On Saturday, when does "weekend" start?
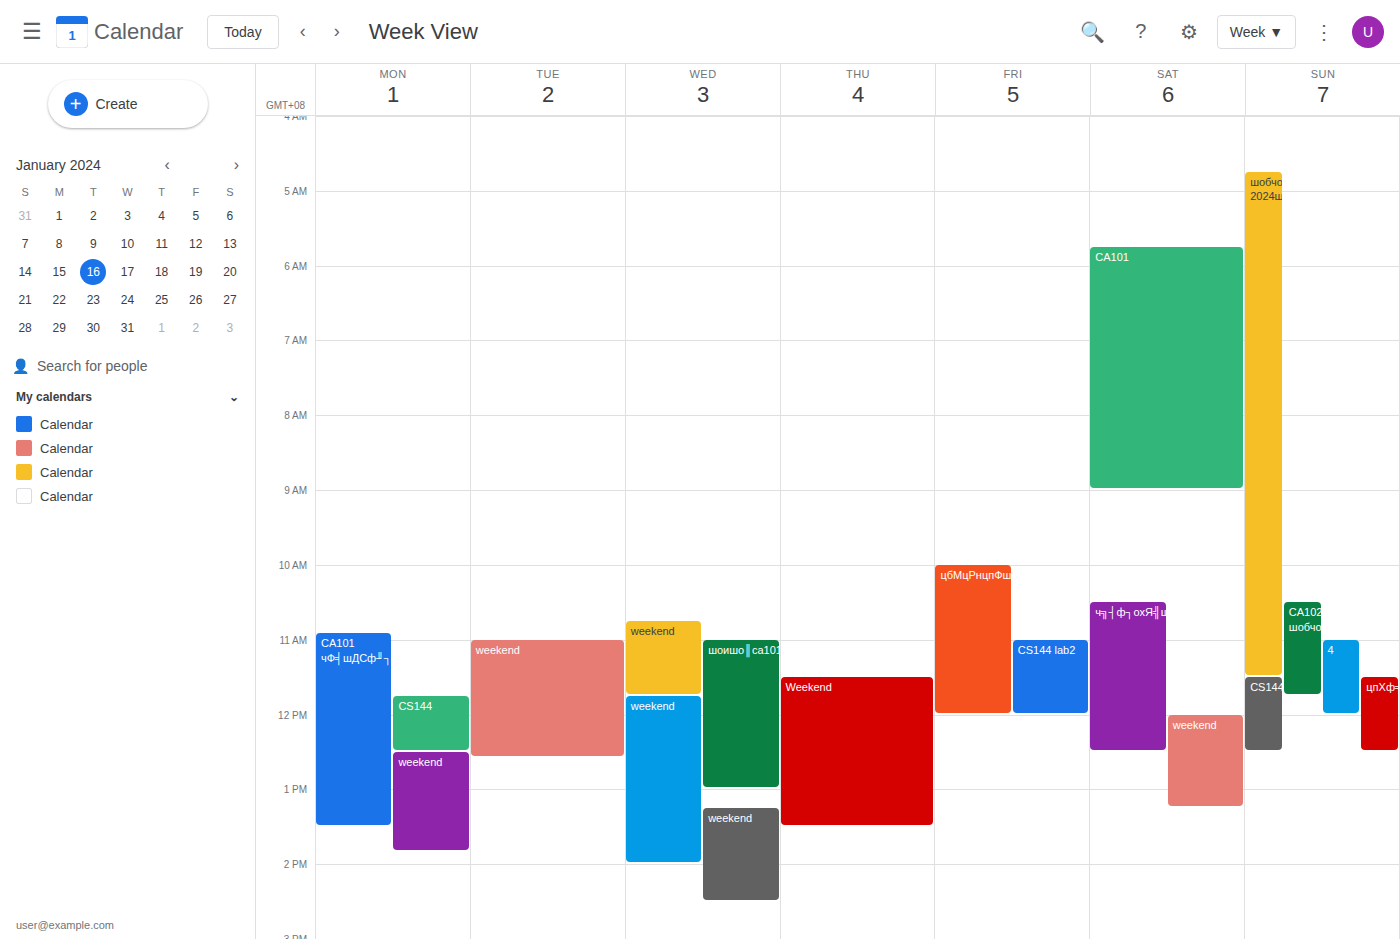
12:00 PM